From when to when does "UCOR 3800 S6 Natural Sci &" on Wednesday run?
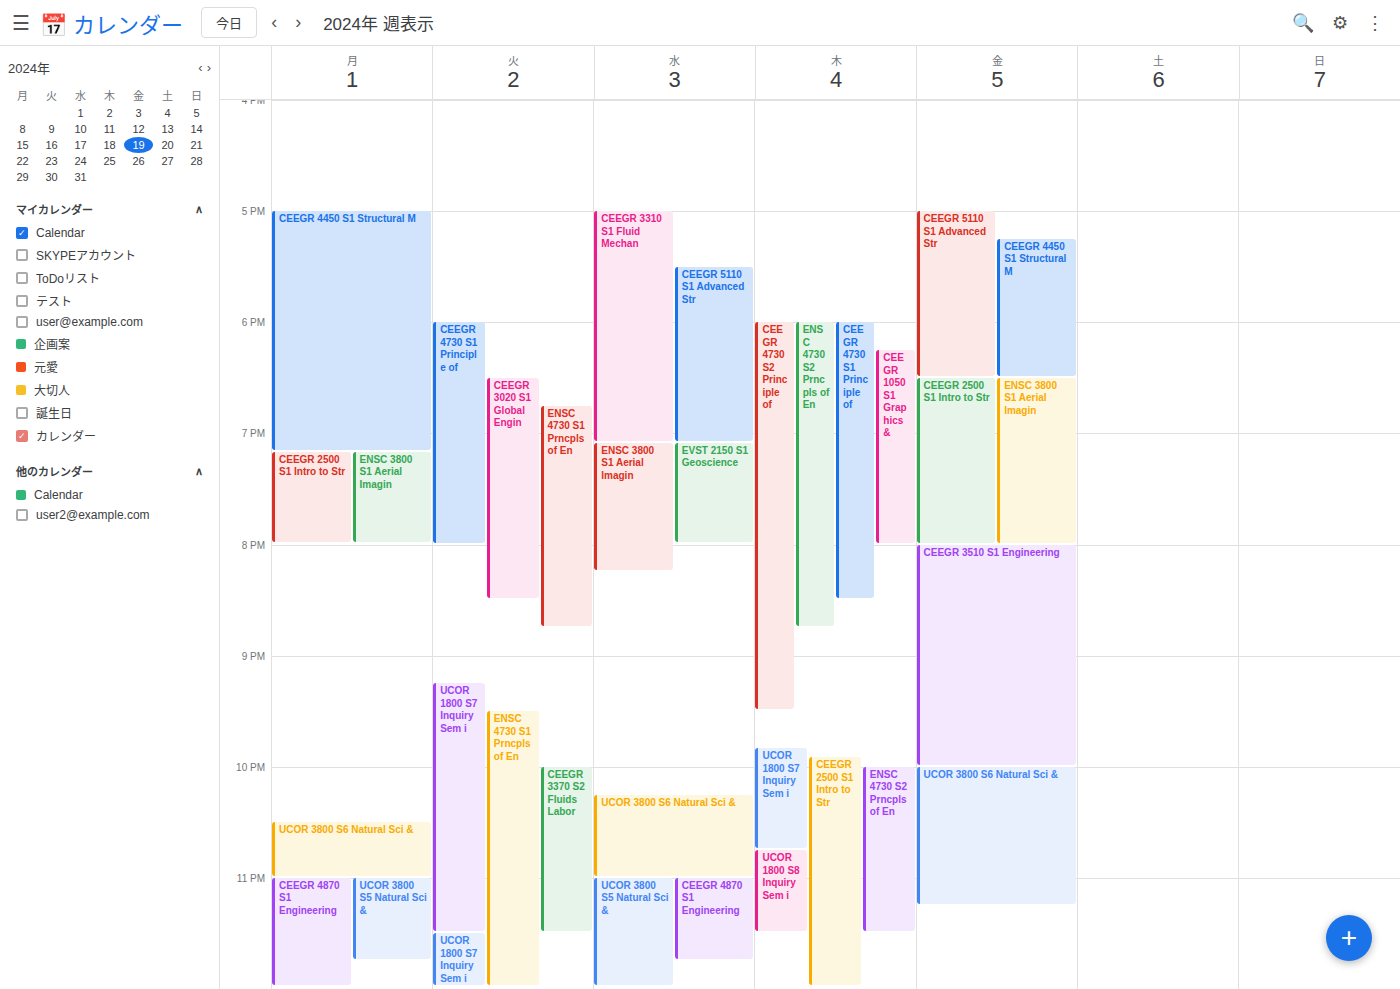
10:15 PM to 11:00 PM